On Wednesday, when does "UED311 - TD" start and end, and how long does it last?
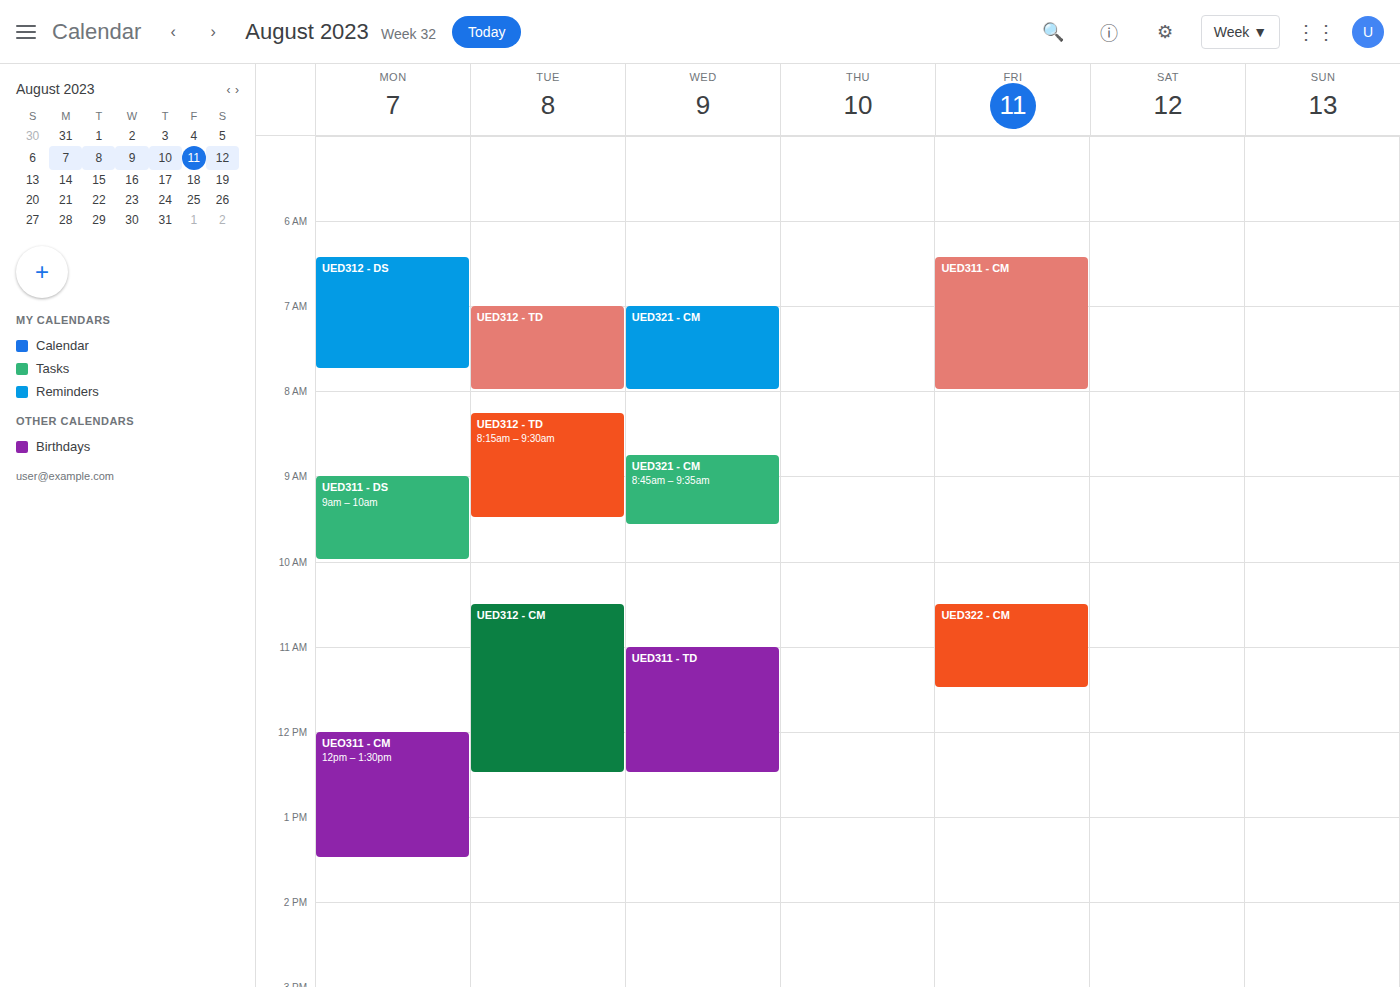
11:00 AM to 12:30 PM, 1 hour 30 minutes